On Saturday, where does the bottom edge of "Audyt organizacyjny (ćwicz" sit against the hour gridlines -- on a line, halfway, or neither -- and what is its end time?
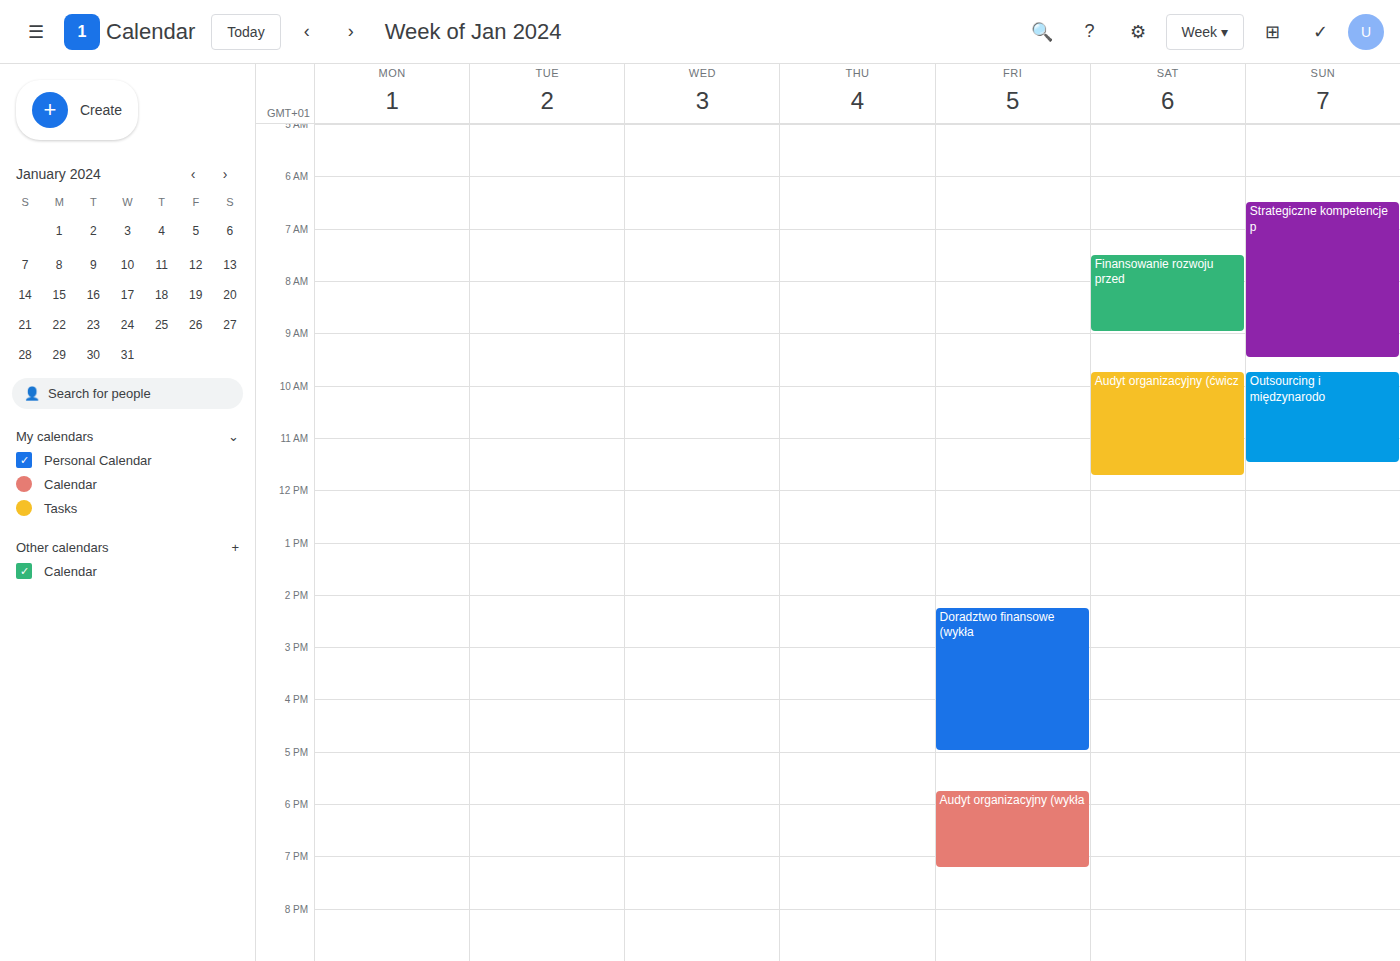
11:45 -- neither: three quarters of the way from the 11:00 line to the 12:00 line.